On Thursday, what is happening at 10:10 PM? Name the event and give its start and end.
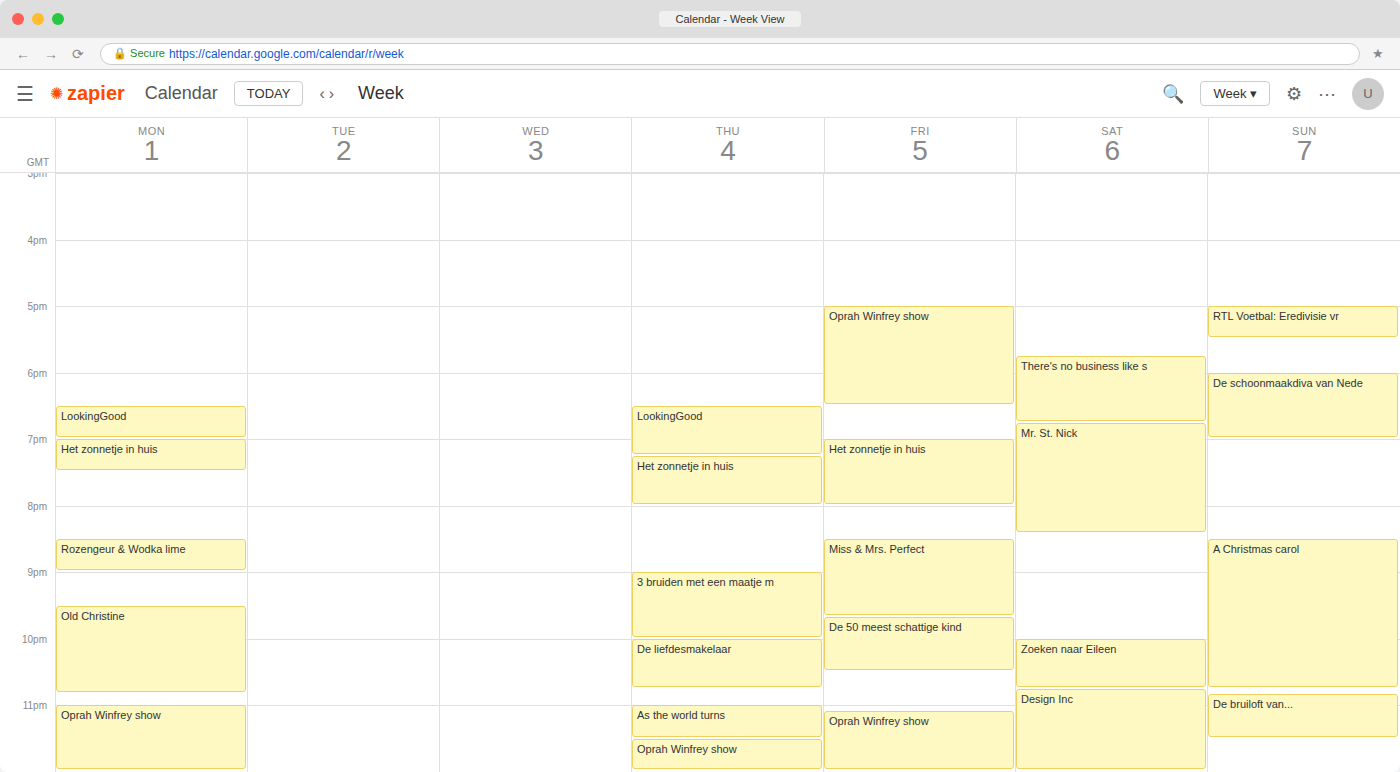
"De liefdesmakelaar", 10:00 PM to 10:45 PM